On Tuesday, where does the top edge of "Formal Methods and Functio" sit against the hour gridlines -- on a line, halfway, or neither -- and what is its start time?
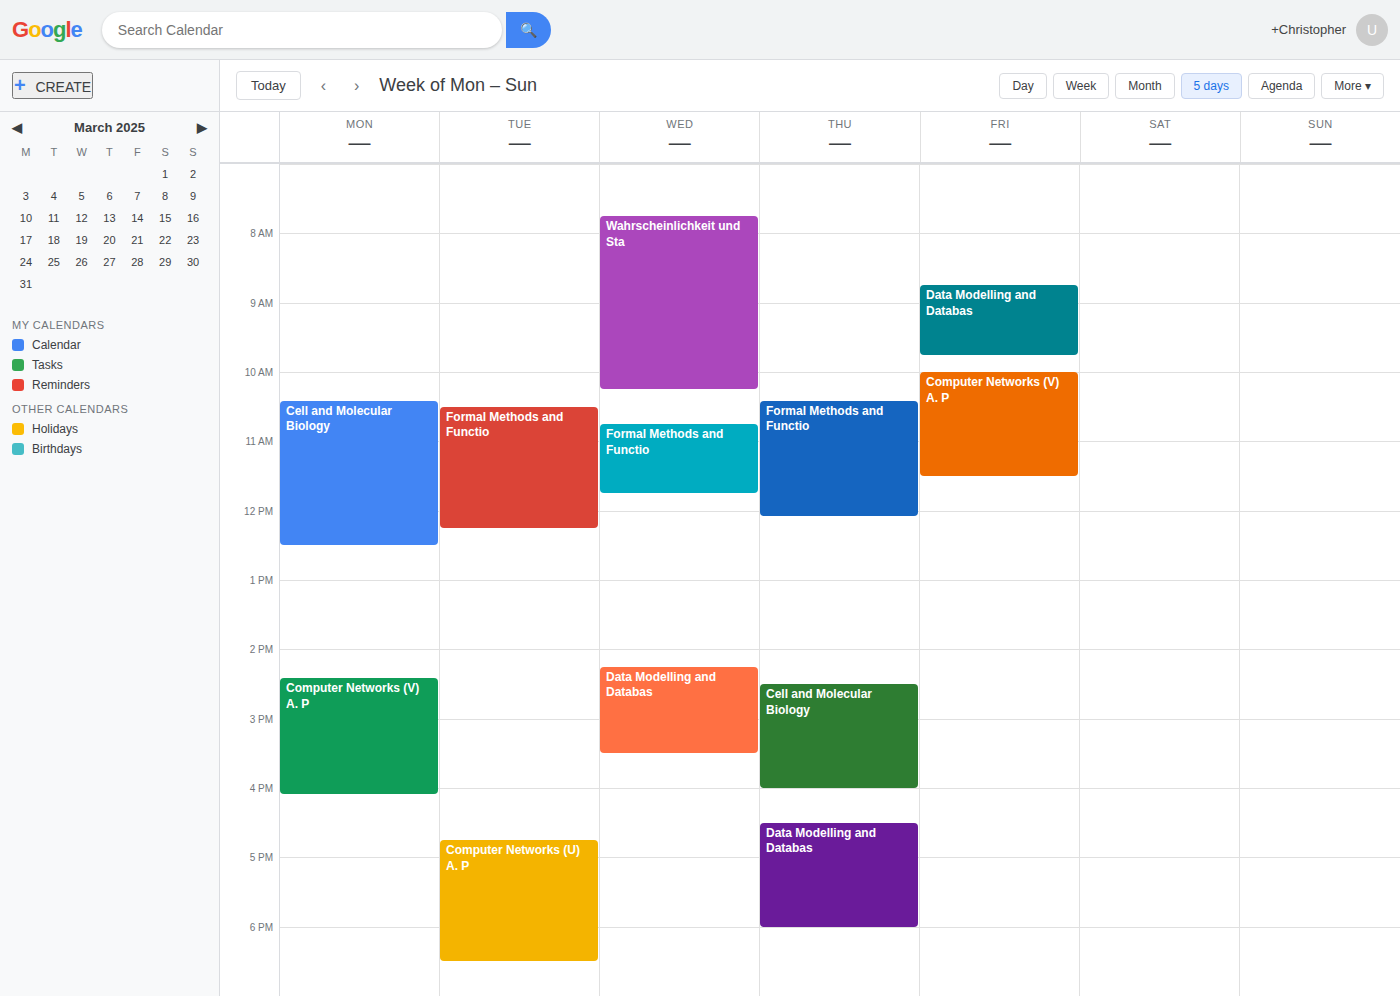
10:30 AM -- halfway between the 10 AM and 11 AM lines.